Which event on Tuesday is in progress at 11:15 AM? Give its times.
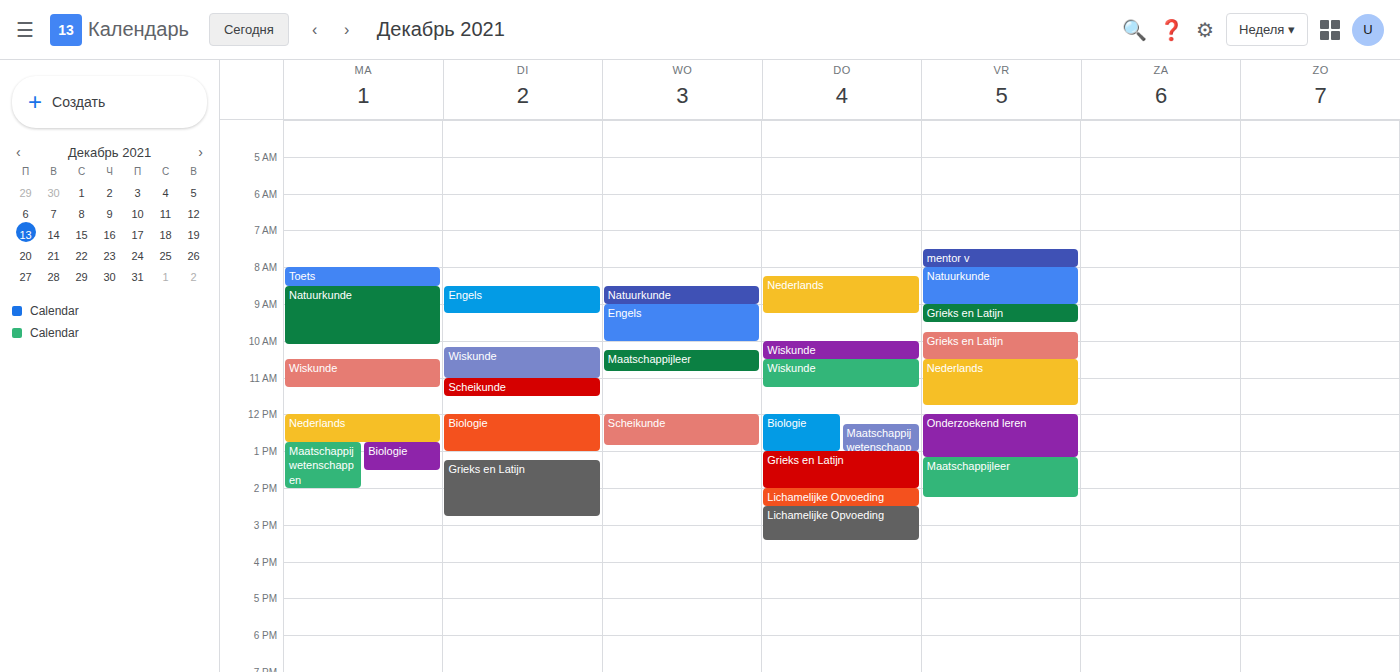
"Scheikunde", 11:00 AM to 11:30 AM